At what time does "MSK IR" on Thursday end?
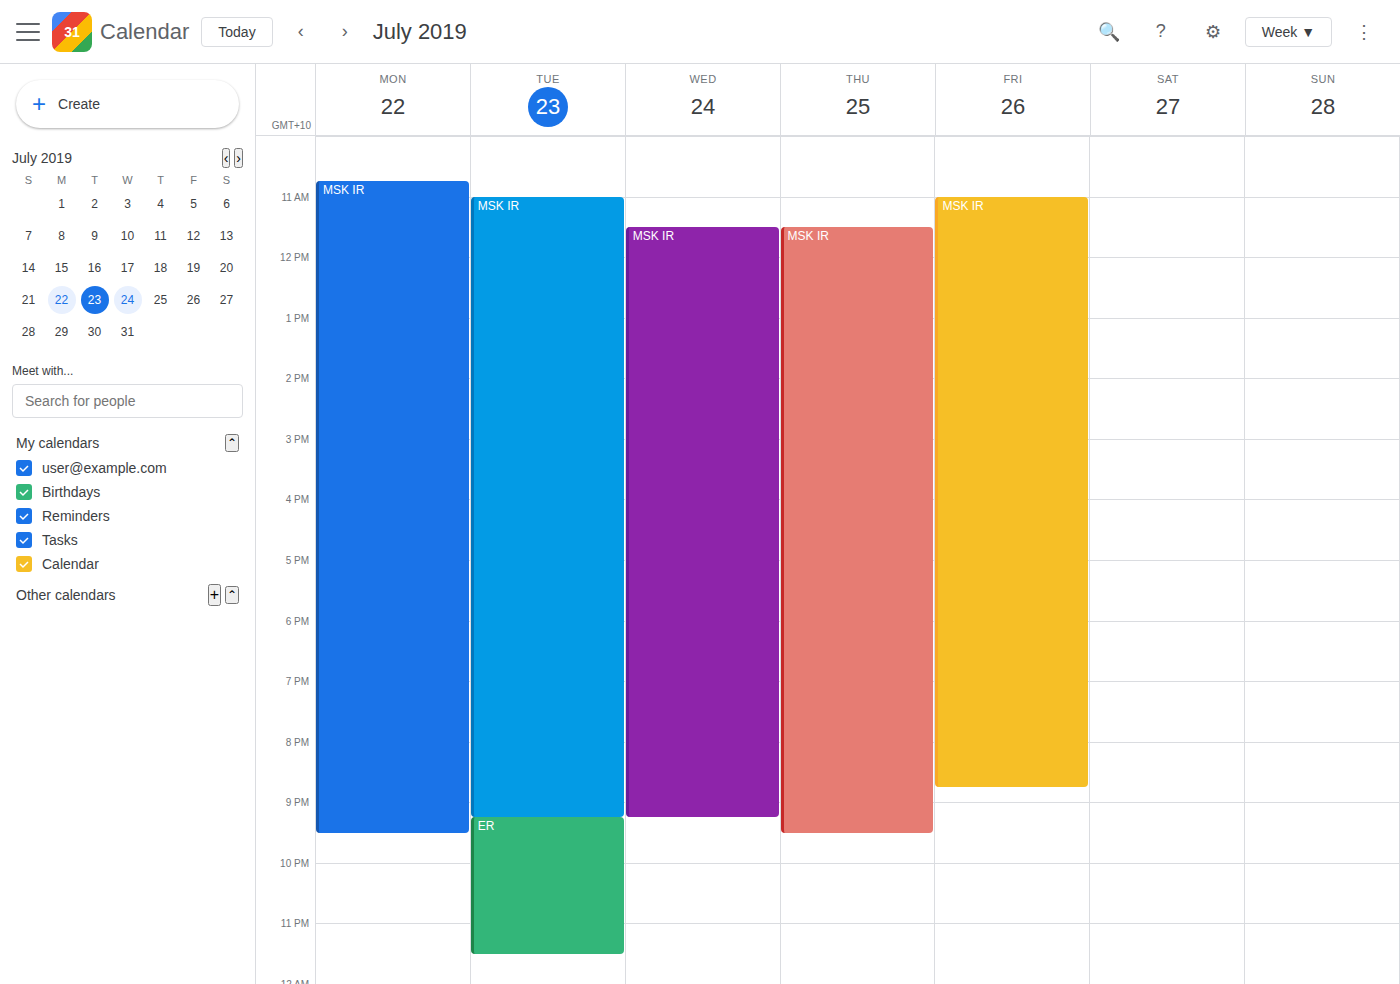
21:30